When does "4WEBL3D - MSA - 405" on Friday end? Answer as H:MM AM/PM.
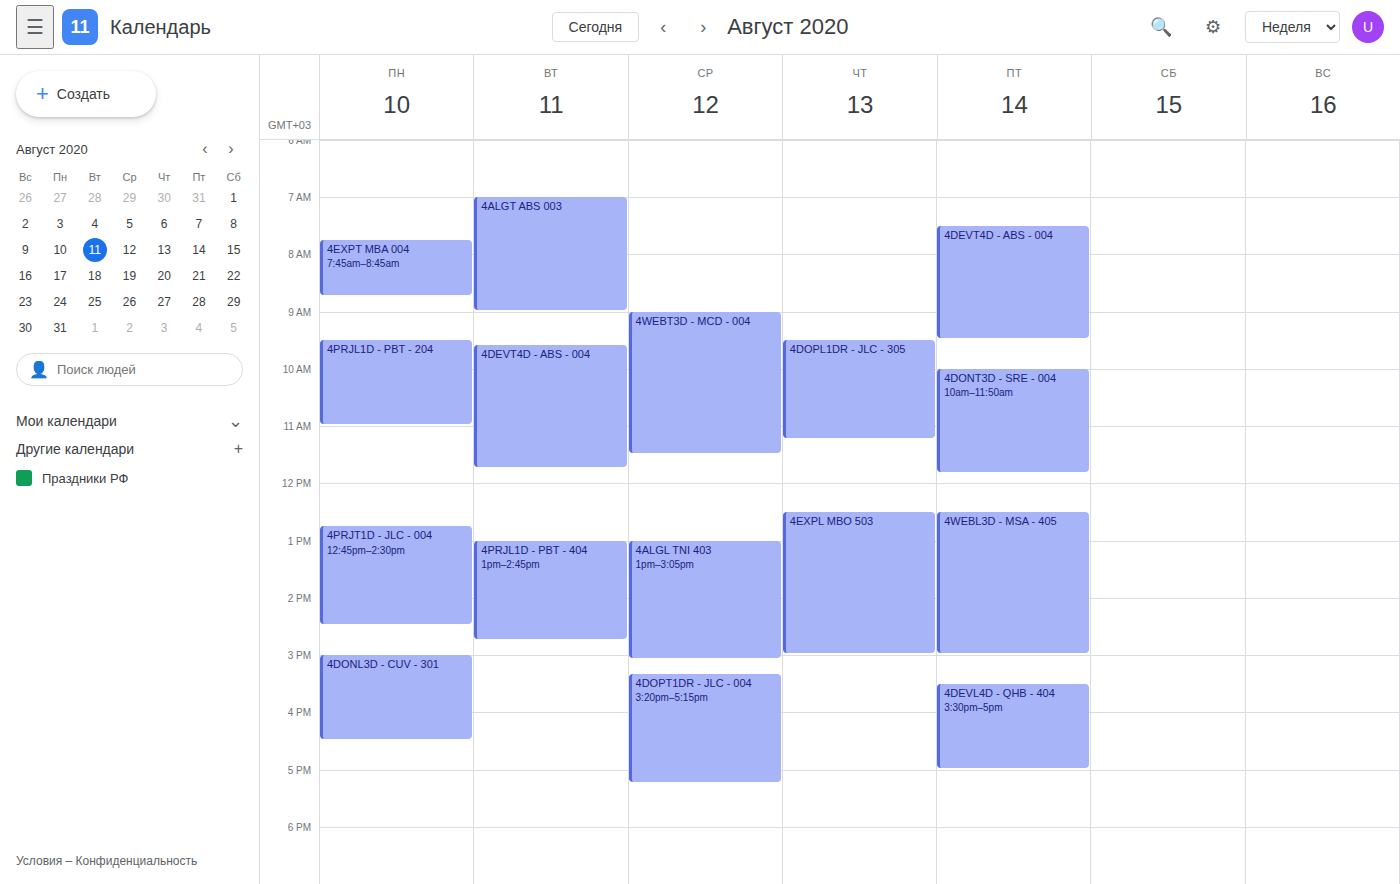
3:00 PM